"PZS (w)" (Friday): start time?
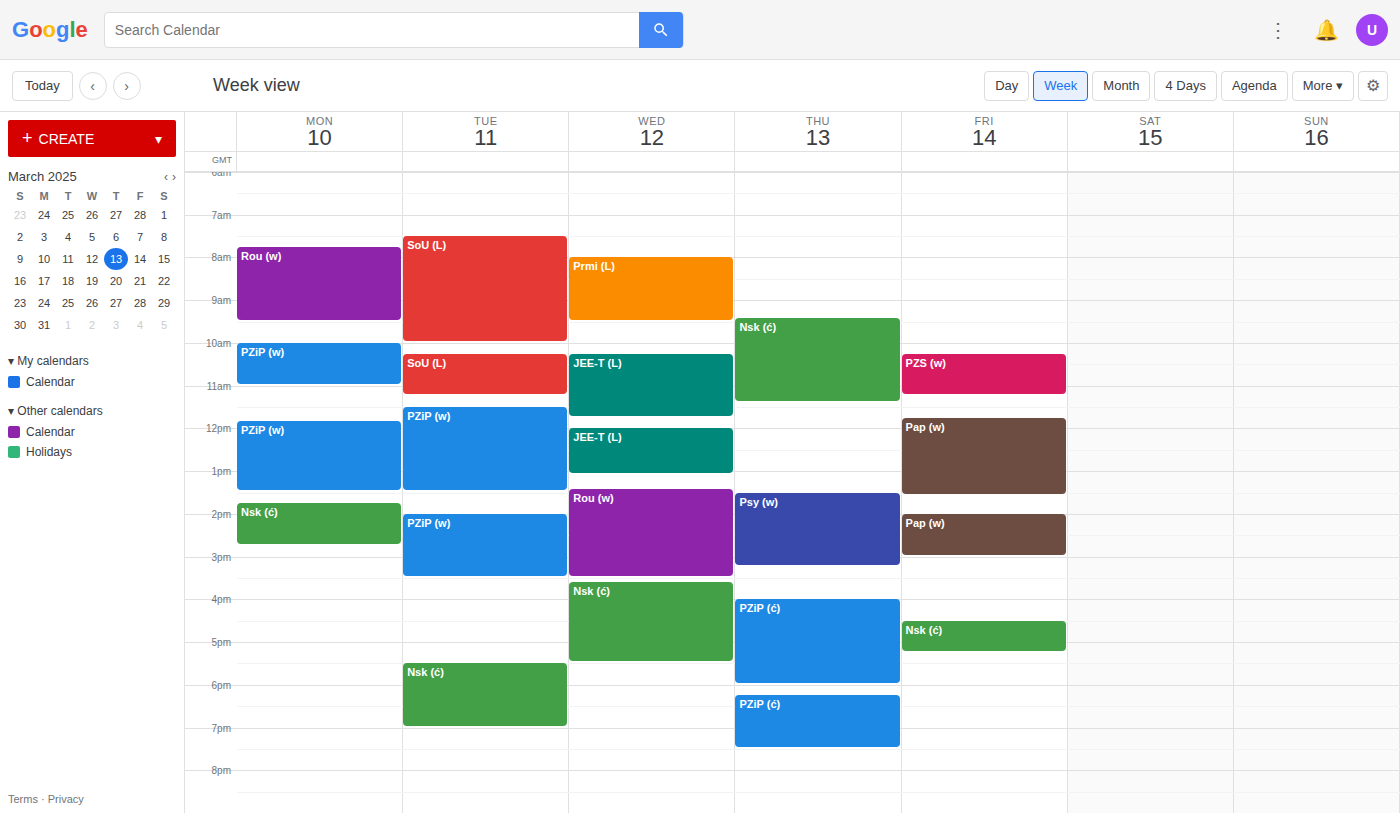
10:15 AM